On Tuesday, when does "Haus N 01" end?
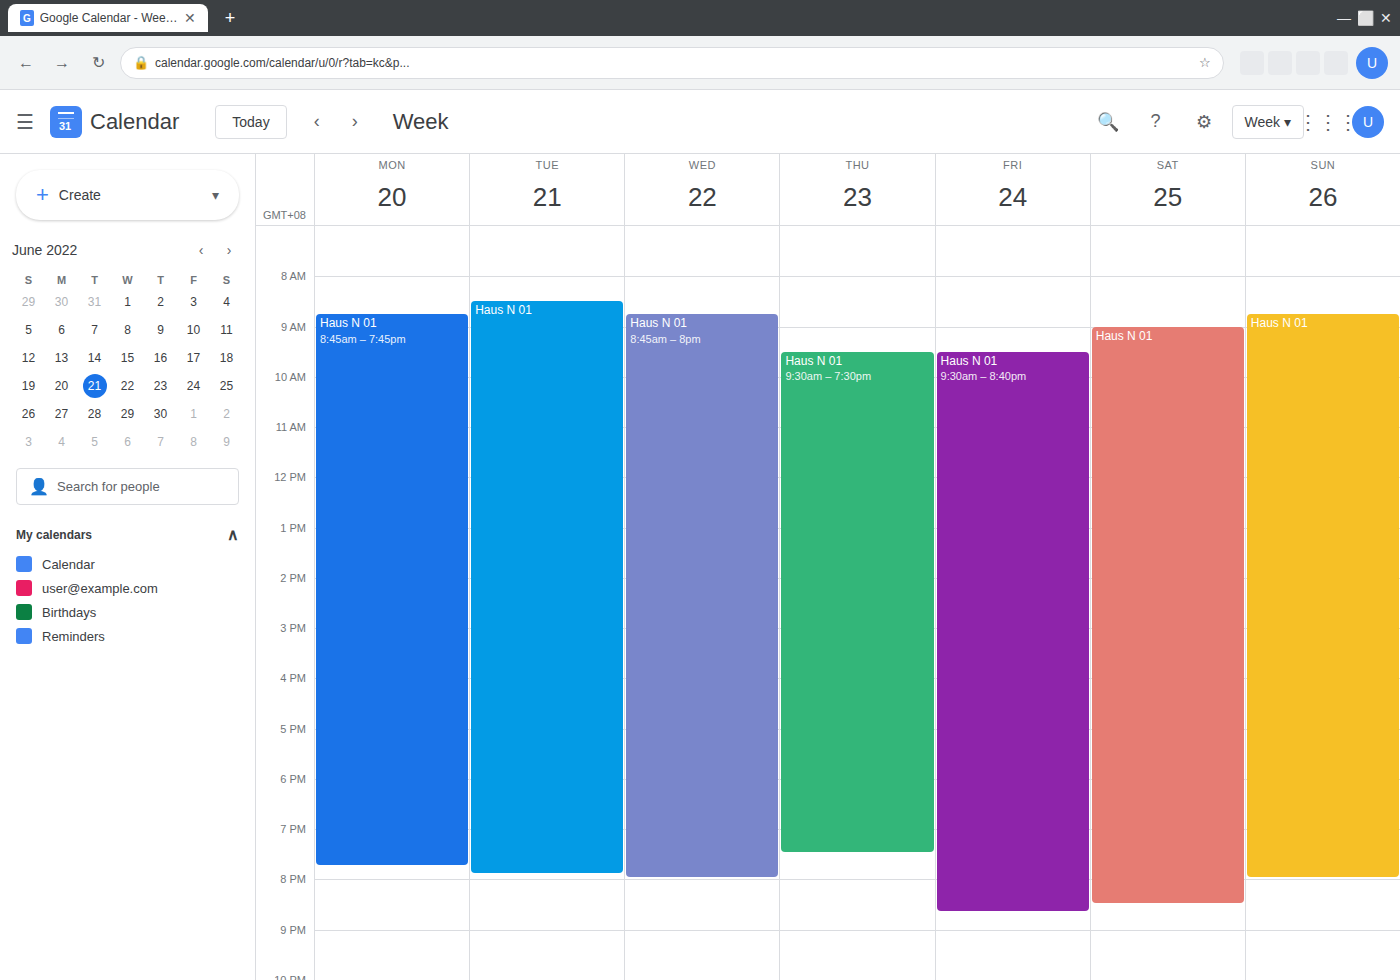
19:55